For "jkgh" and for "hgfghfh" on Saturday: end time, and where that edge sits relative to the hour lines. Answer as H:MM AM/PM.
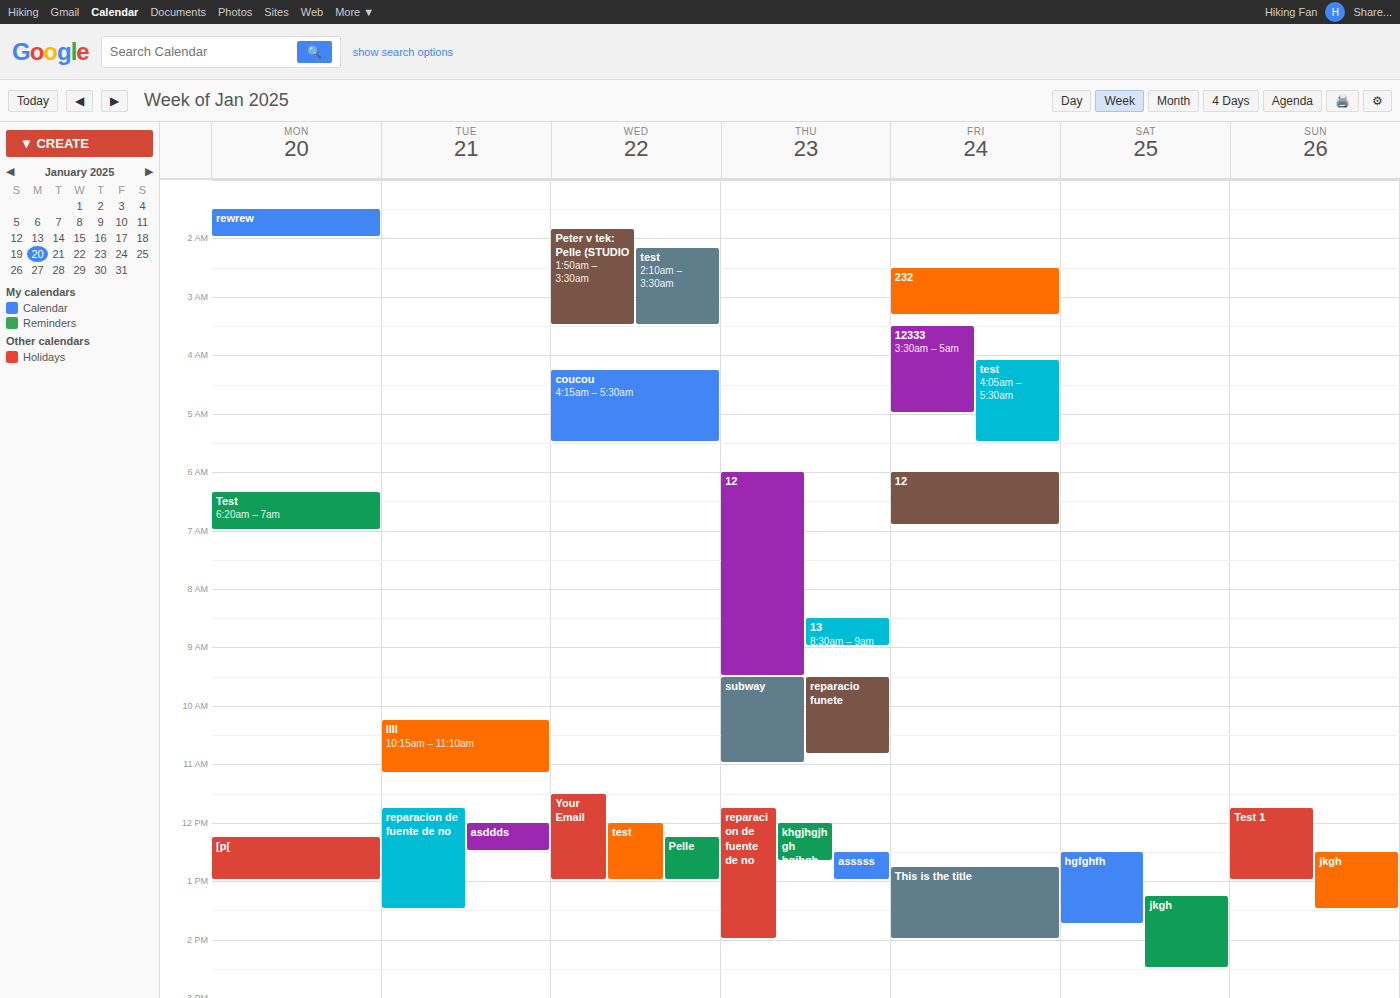
"jkgh": 2:30 PM, halfway between the 2 PM and 3 PM lines. "hgfghfh": 1:45 PM, neither: three quarters of the way from the 1 PM line to the 2 PM line.